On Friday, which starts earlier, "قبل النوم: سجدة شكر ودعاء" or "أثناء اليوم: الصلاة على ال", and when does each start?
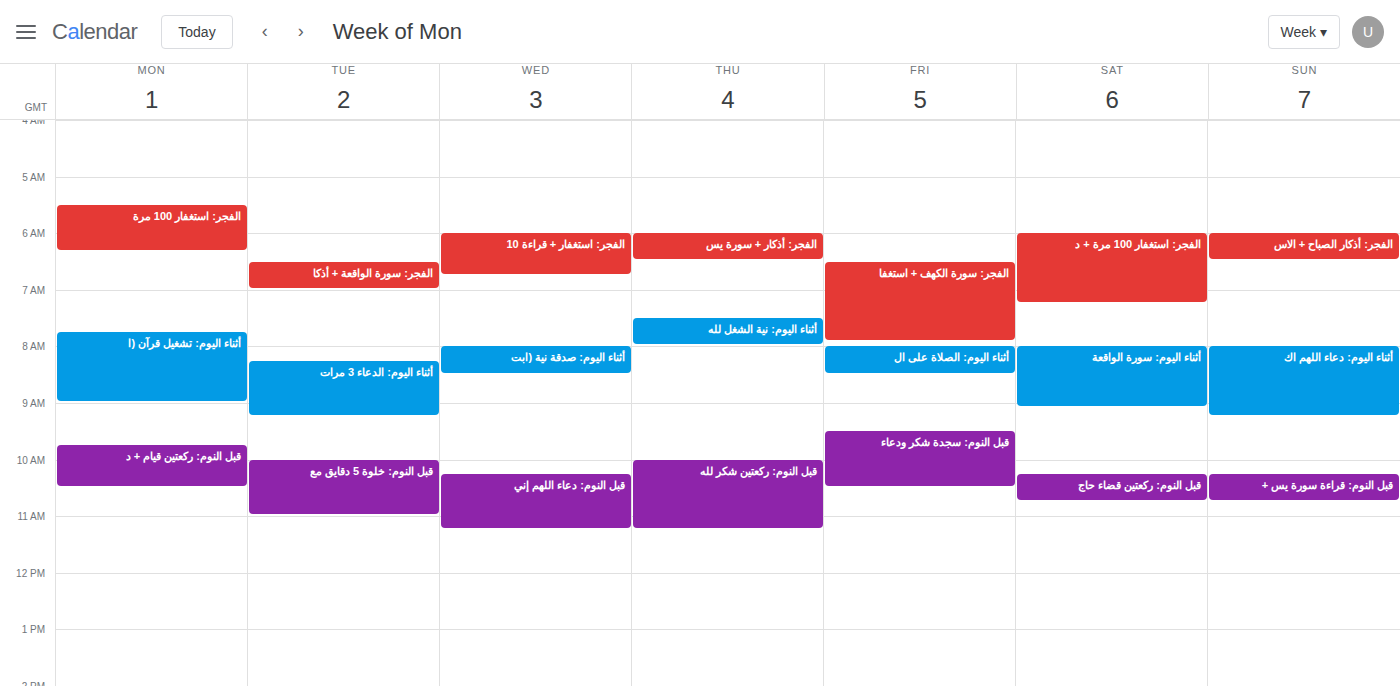
"أثناء اليوم: الصلاة على ال" 08:00; "قبل النوم: سجدة شكر ودعاء" 09:30.